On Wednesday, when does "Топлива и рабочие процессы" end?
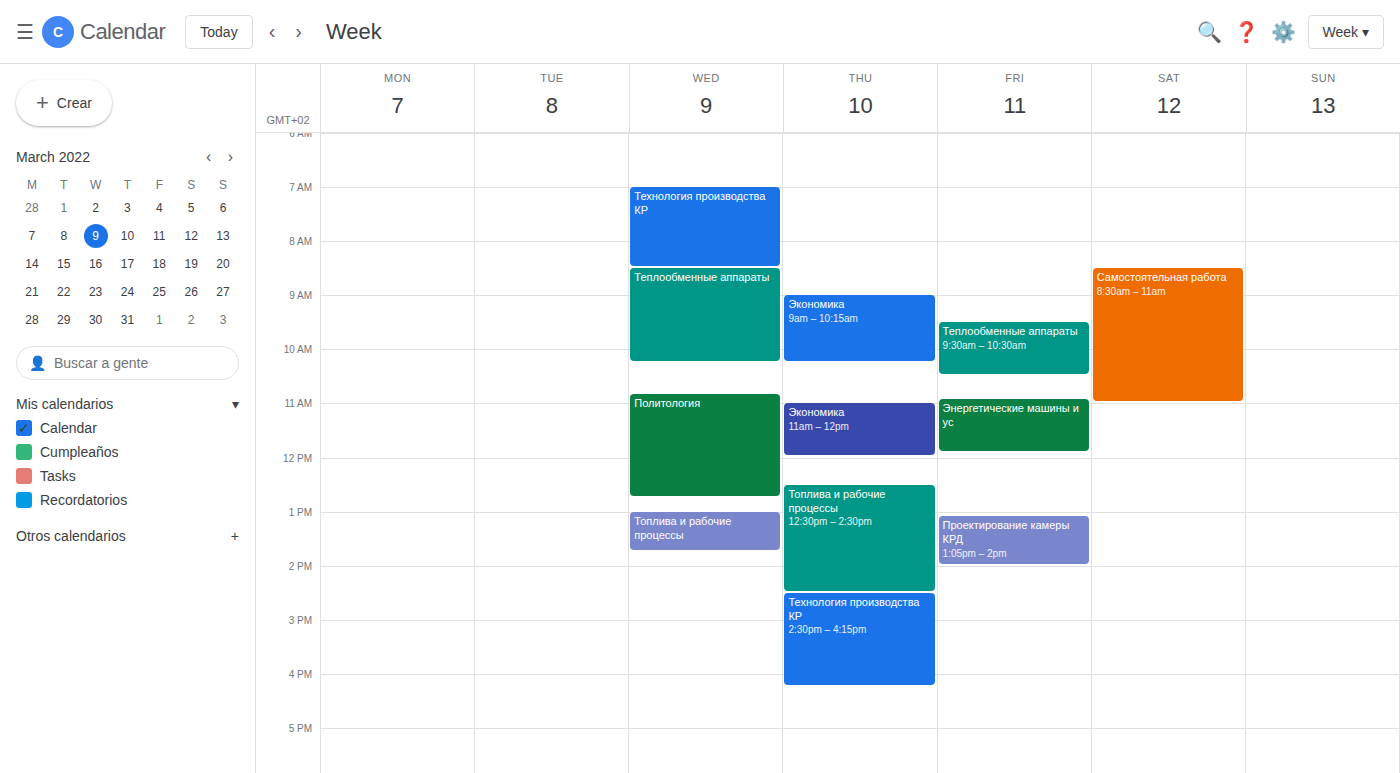
13:45